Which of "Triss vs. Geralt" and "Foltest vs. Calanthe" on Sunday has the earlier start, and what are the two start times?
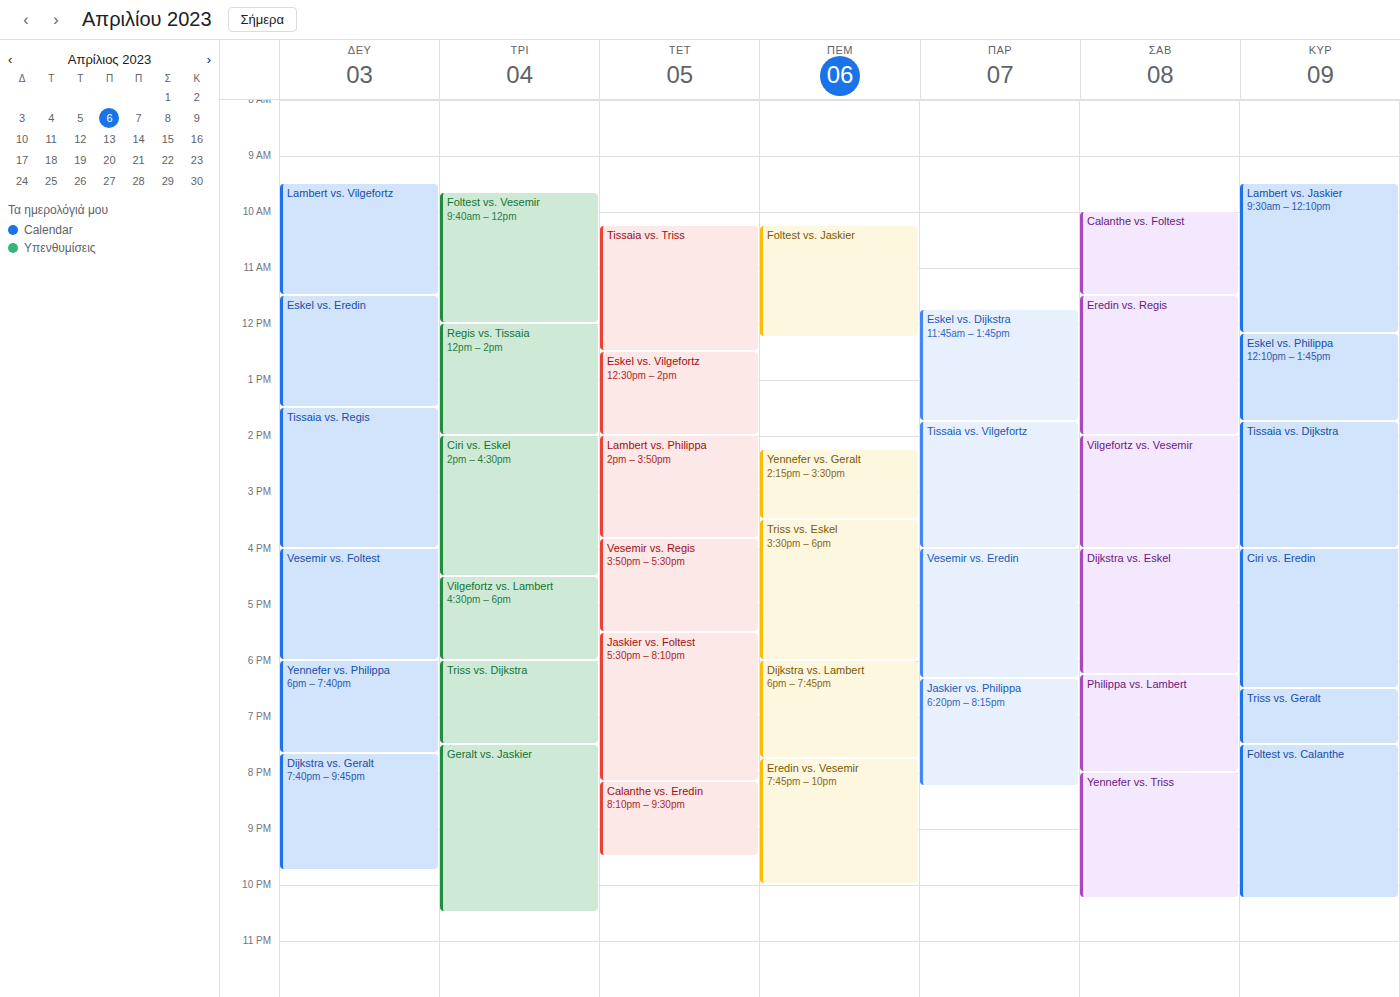
"Triss vs. Geralt" 6:30 PM; "Foltest vs. Calanthe" 7:30 PM.